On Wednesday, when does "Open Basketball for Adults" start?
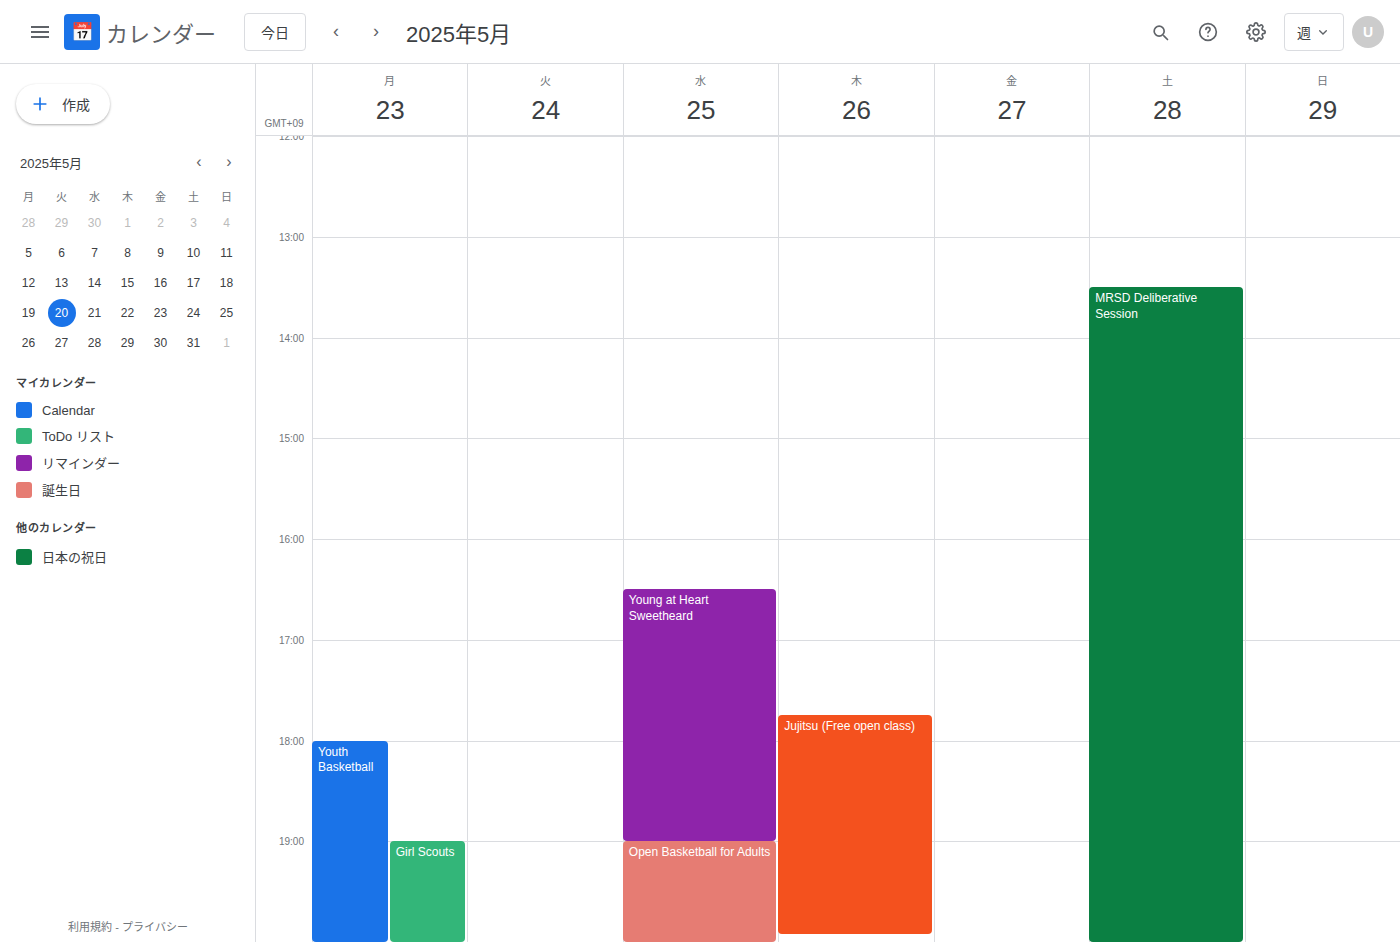
7:00 PM